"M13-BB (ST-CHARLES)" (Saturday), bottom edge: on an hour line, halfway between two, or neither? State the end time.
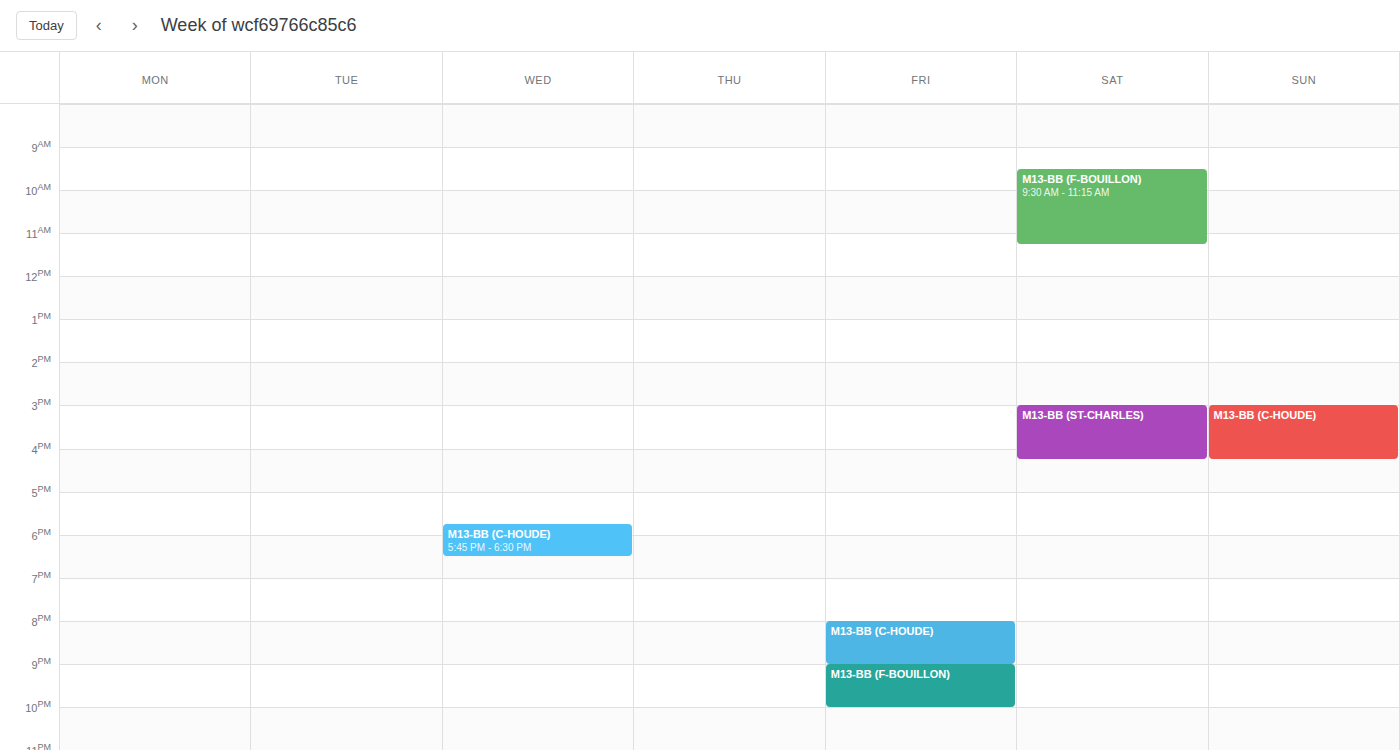
4:15 PM -- neither: a quarter of the way from the 4 PM line to the 5 PM line.